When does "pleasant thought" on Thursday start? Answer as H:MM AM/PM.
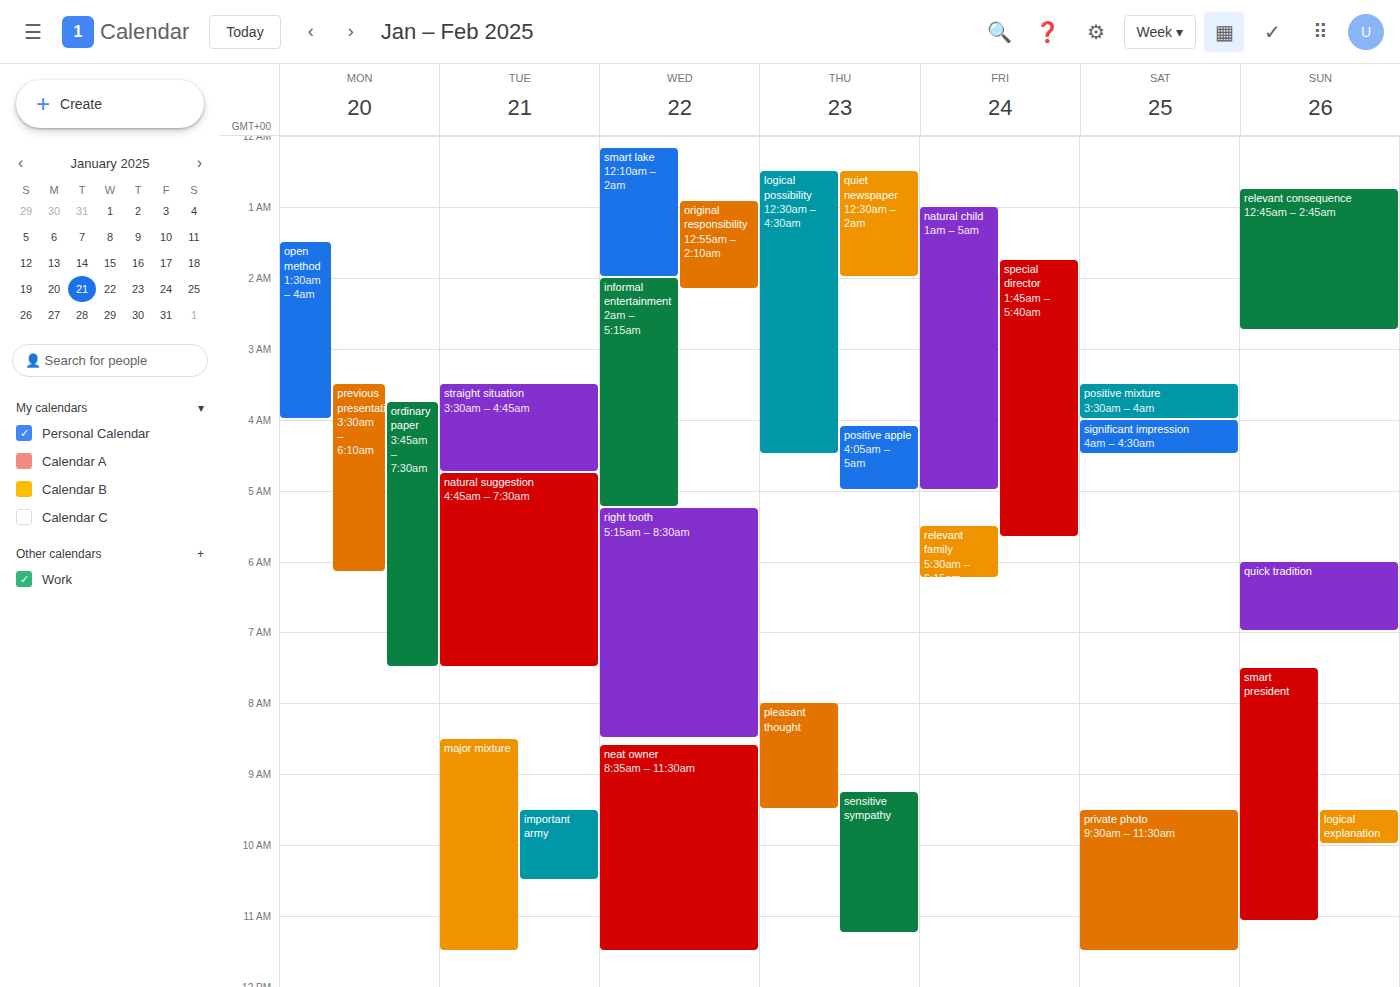
8:00 AM